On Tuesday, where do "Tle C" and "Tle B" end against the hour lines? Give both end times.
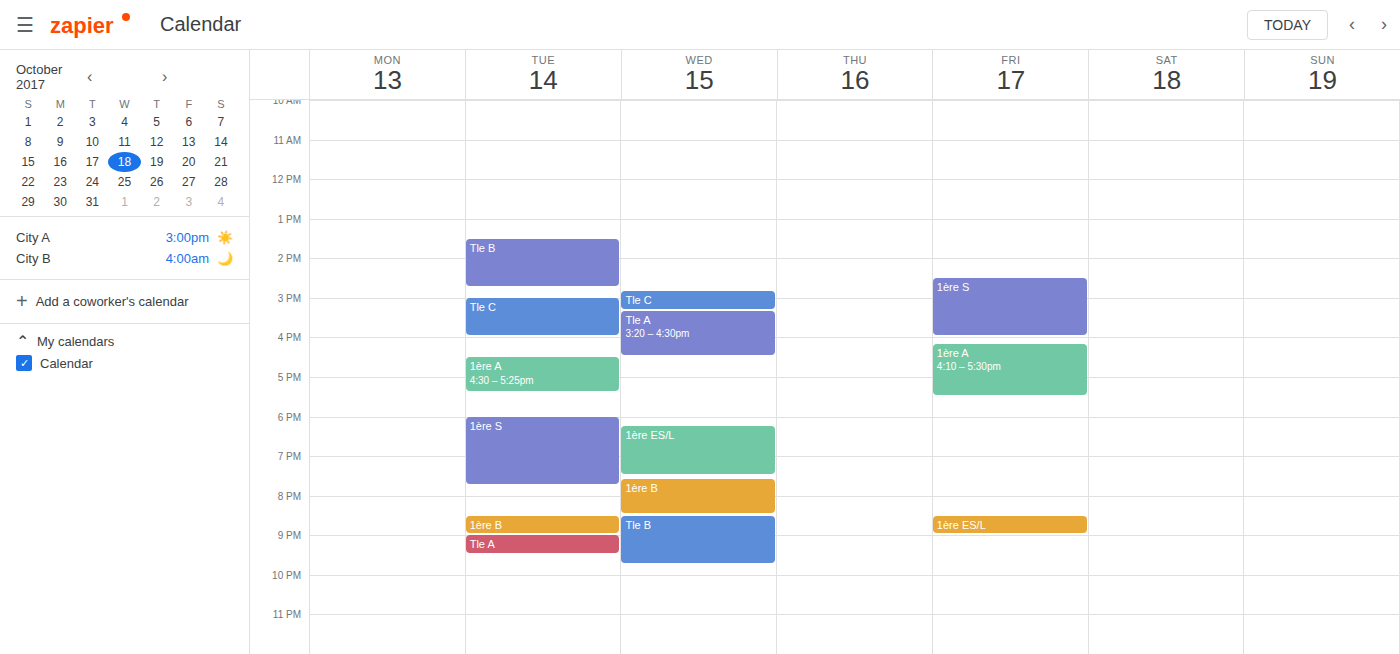
"Tle C": 4:00 PM, exactly on the 4 PM line. "Tle B": 2:45 PM, neither: three quarters of the way from the 2 PM line to the 3 PM line.